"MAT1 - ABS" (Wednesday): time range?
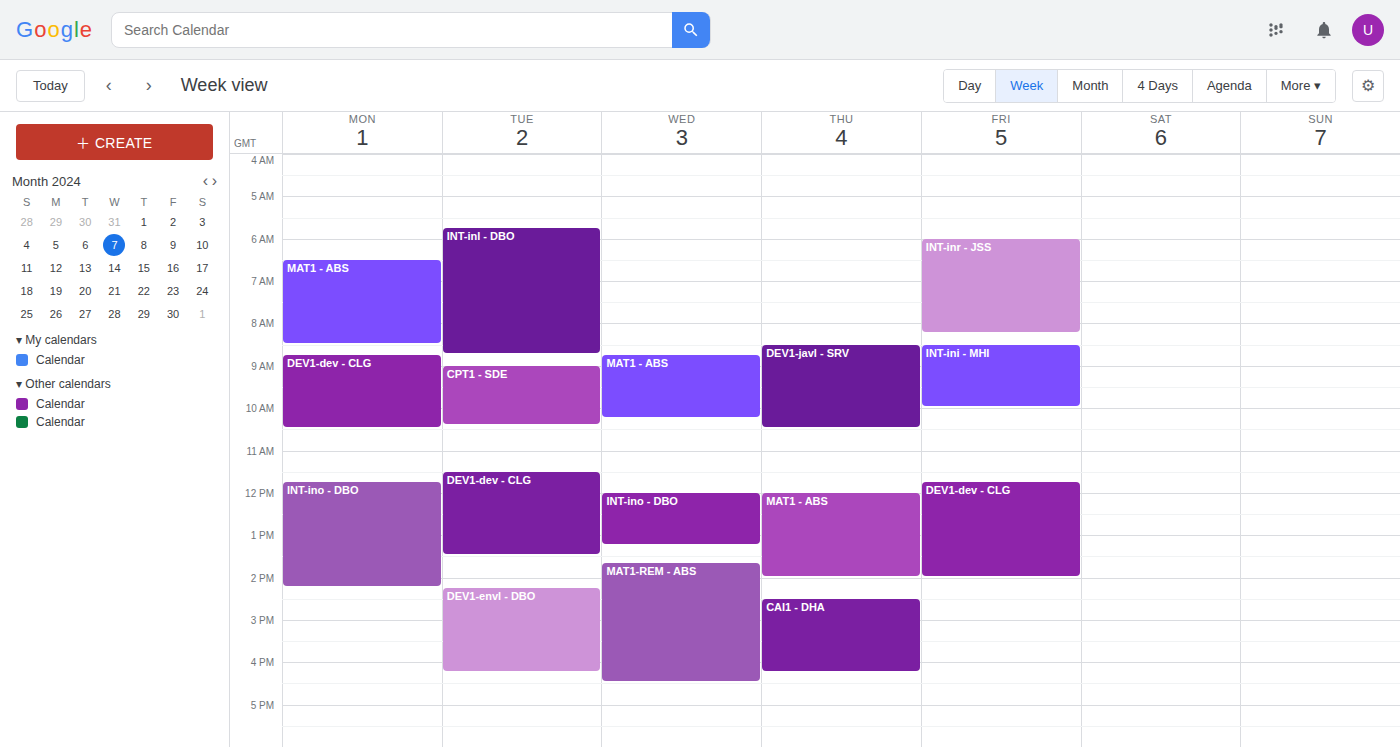
08:45 to 10:15